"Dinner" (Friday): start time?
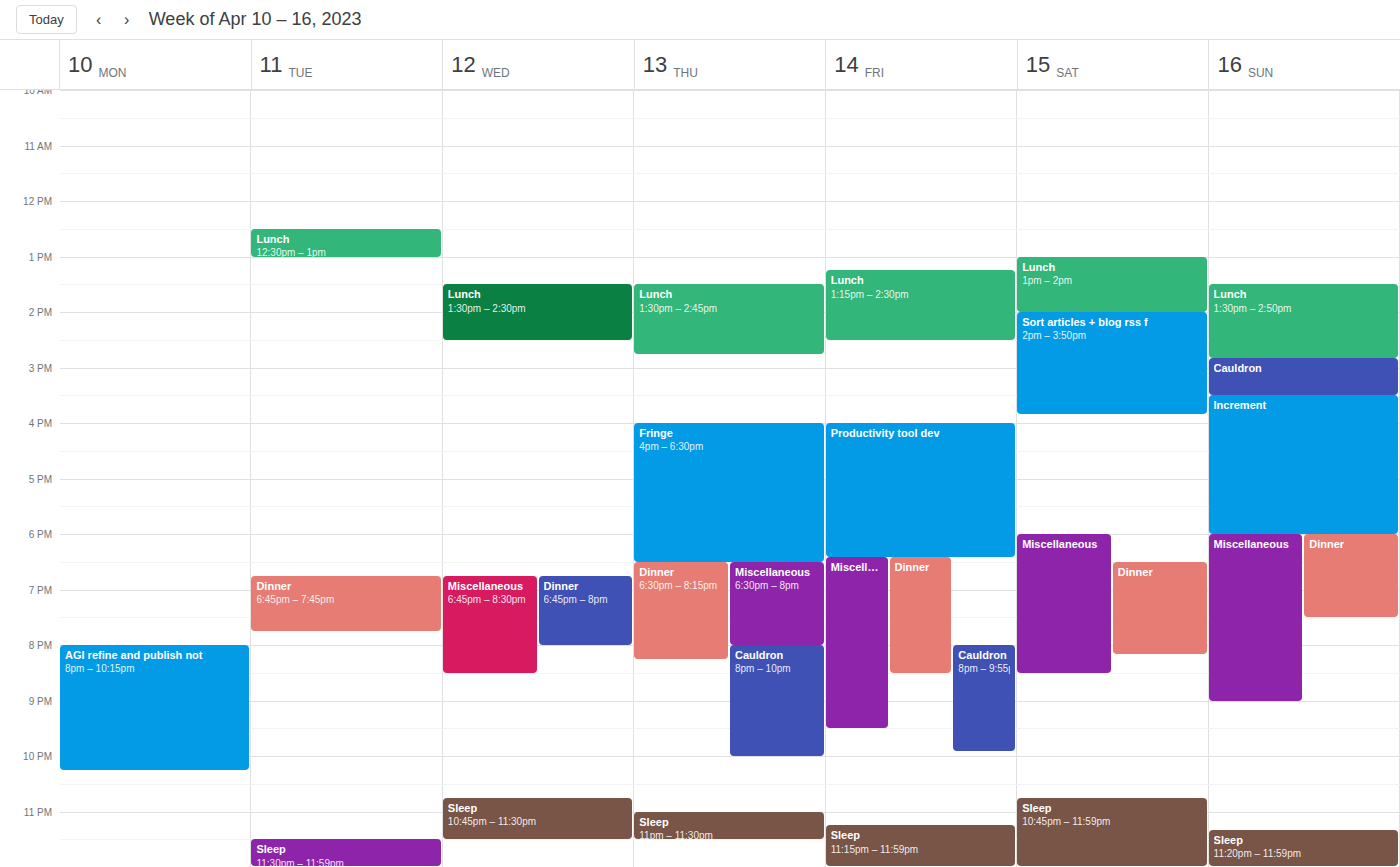
6:25 PM